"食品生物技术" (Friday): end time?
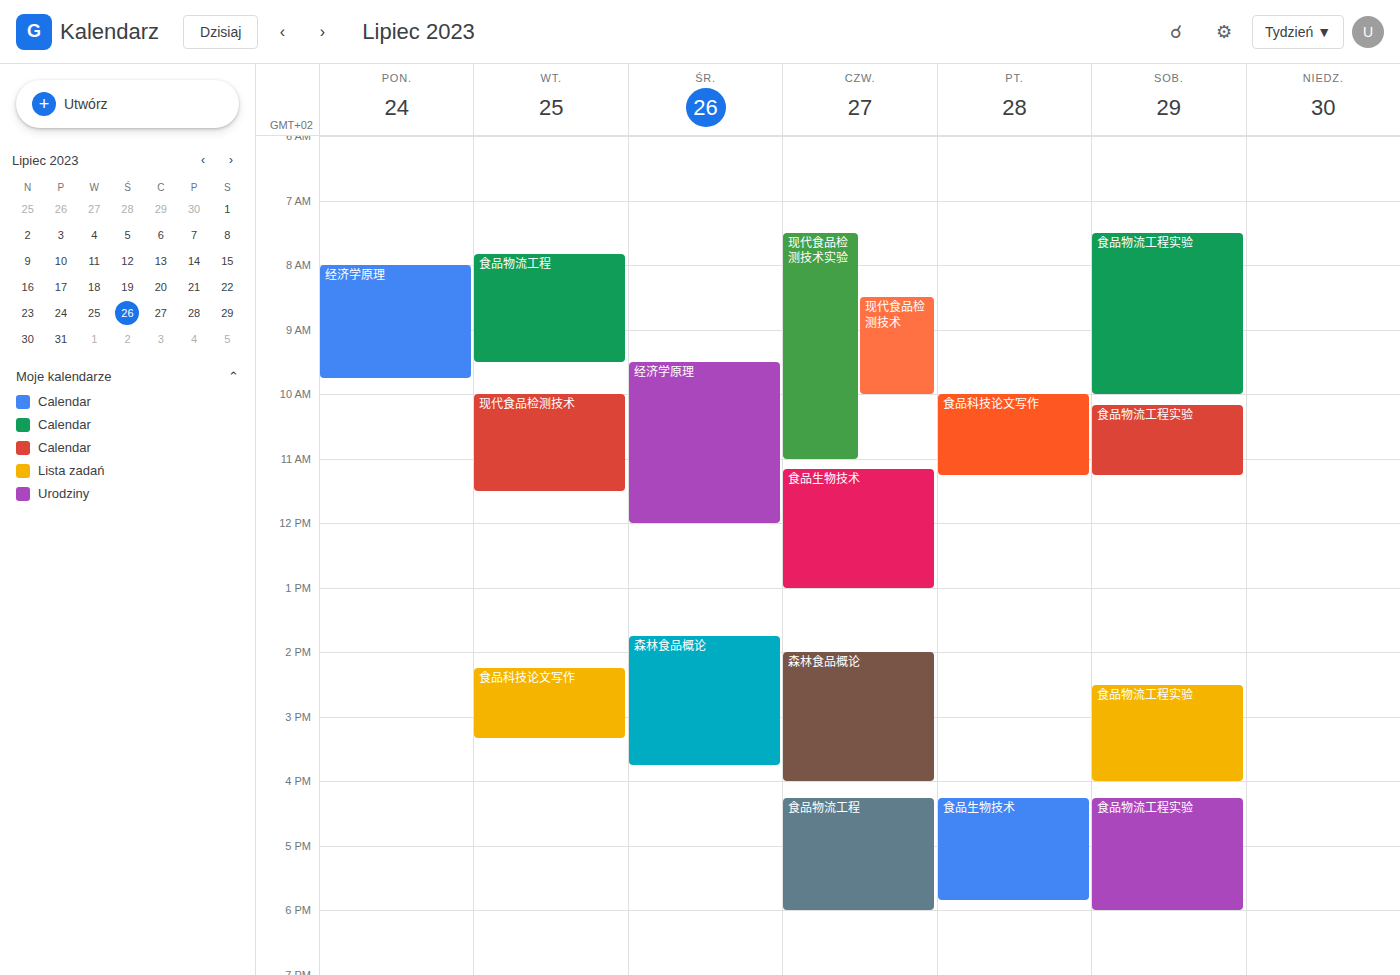
5:50 PM